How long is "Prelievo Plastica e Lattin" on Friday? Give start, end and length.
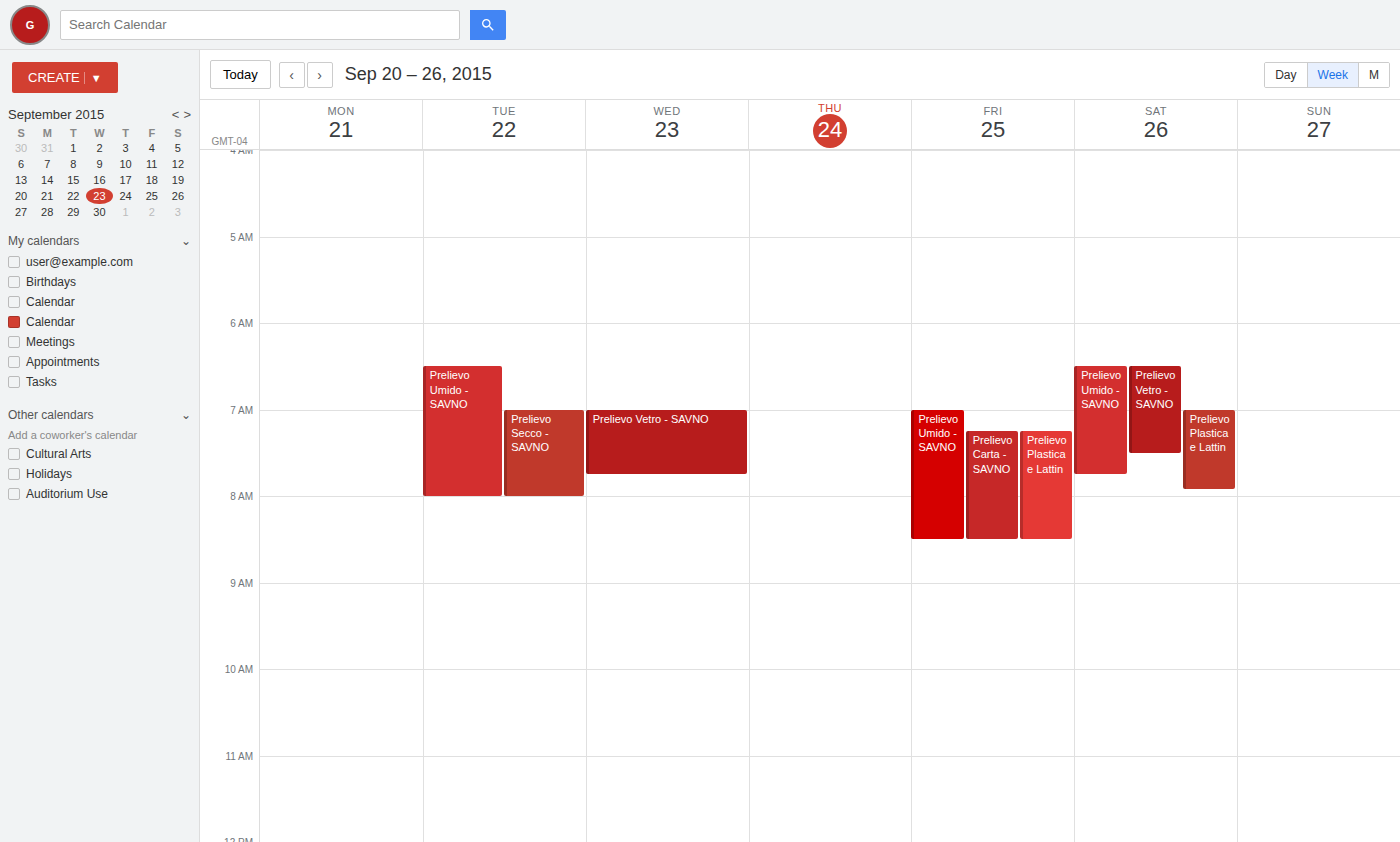
7:15 AM to 8:30 AM, 1 hour 15 minutes